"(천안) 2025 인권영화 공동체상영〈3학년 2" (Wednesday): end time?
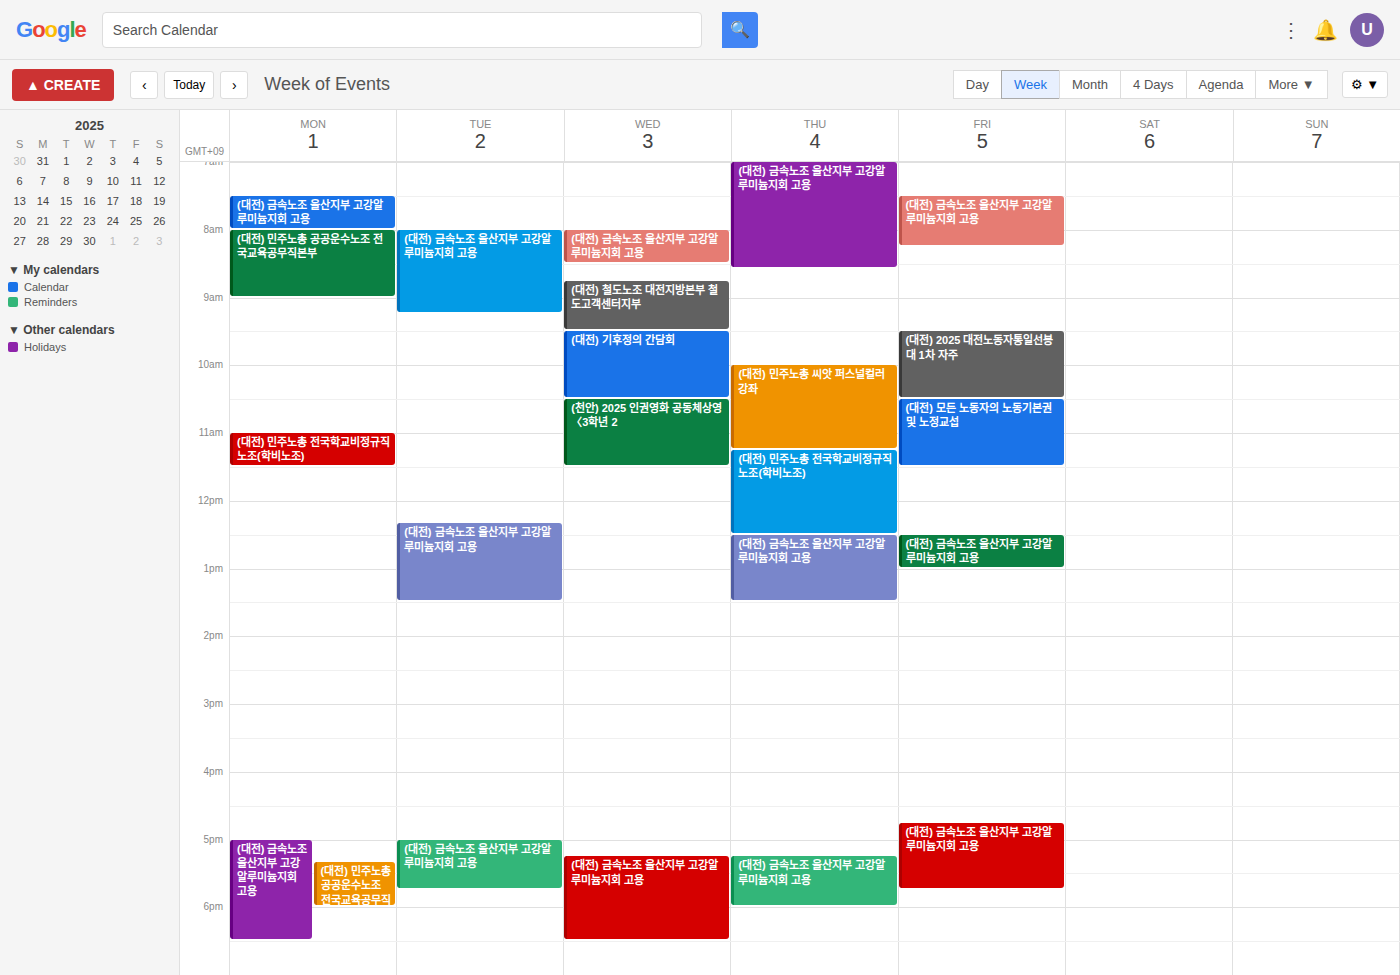
11:30 AM